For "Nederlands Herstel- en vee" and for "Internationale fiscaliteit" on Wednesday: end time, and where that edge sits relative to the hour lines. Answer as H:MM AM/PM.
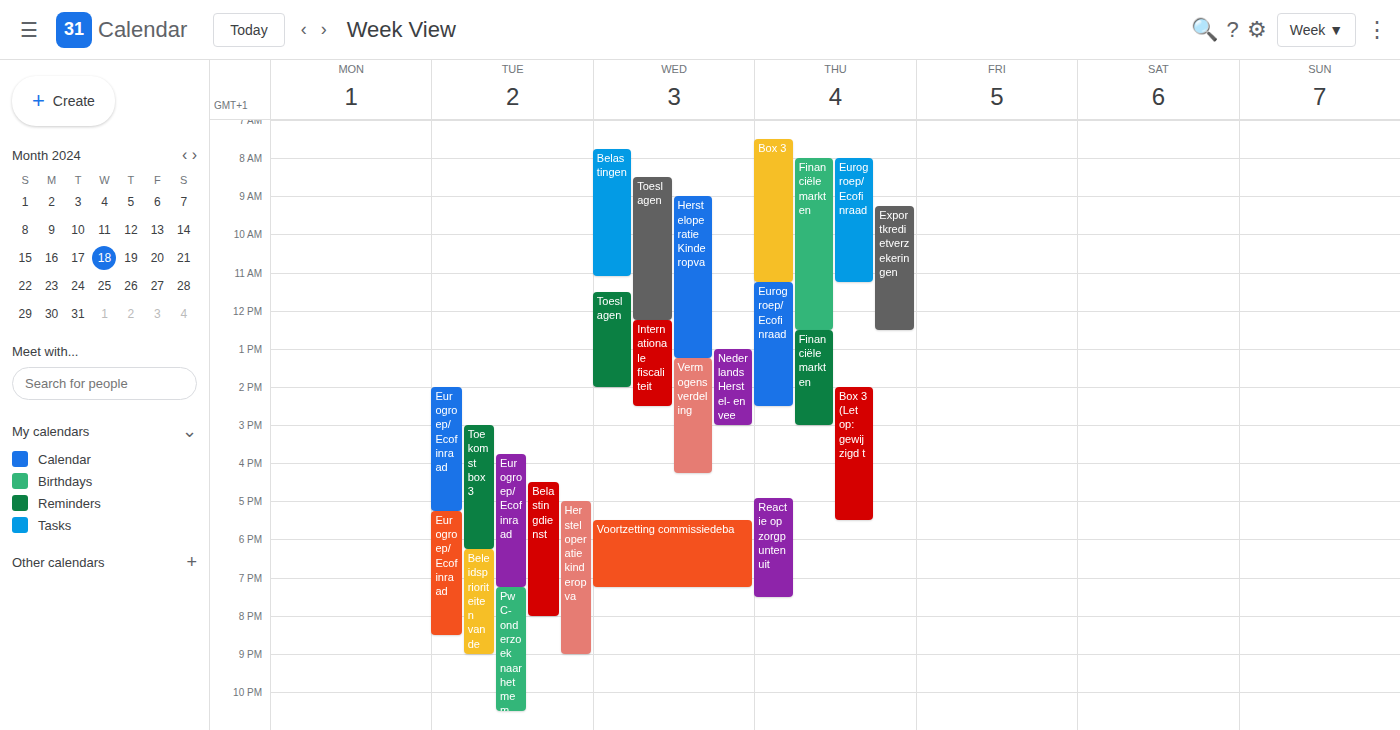
"Nederlands Herstel- en vee": 3:00 PM, exactly on the 3 PM line. "Internationale fiscaliteit": 2:30 PM, halfway between the 2 PM and 3 PM lines.